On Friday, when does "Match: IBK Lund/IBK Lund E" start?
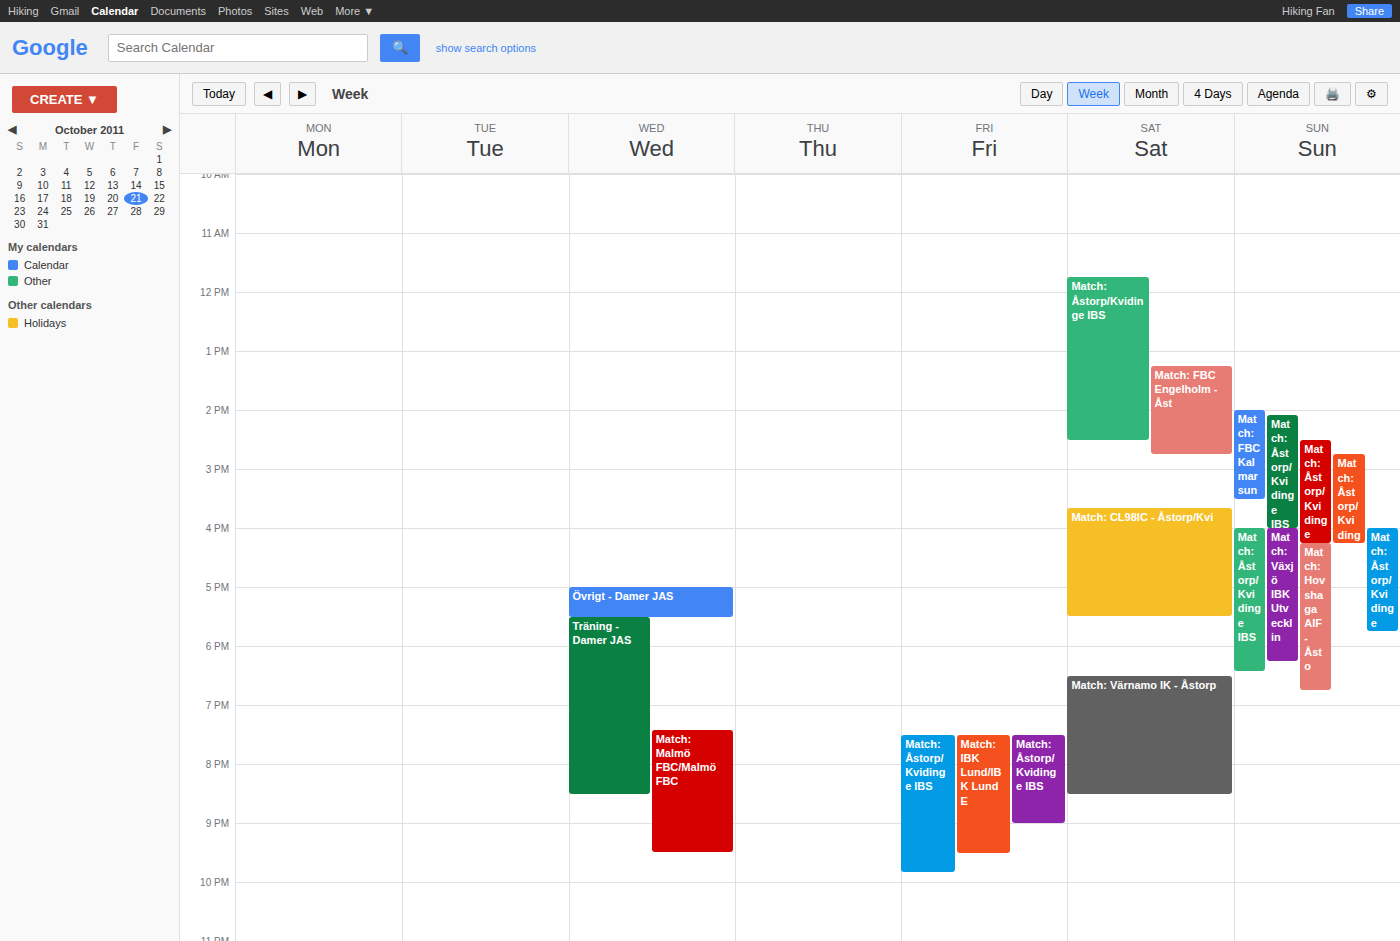
19:30